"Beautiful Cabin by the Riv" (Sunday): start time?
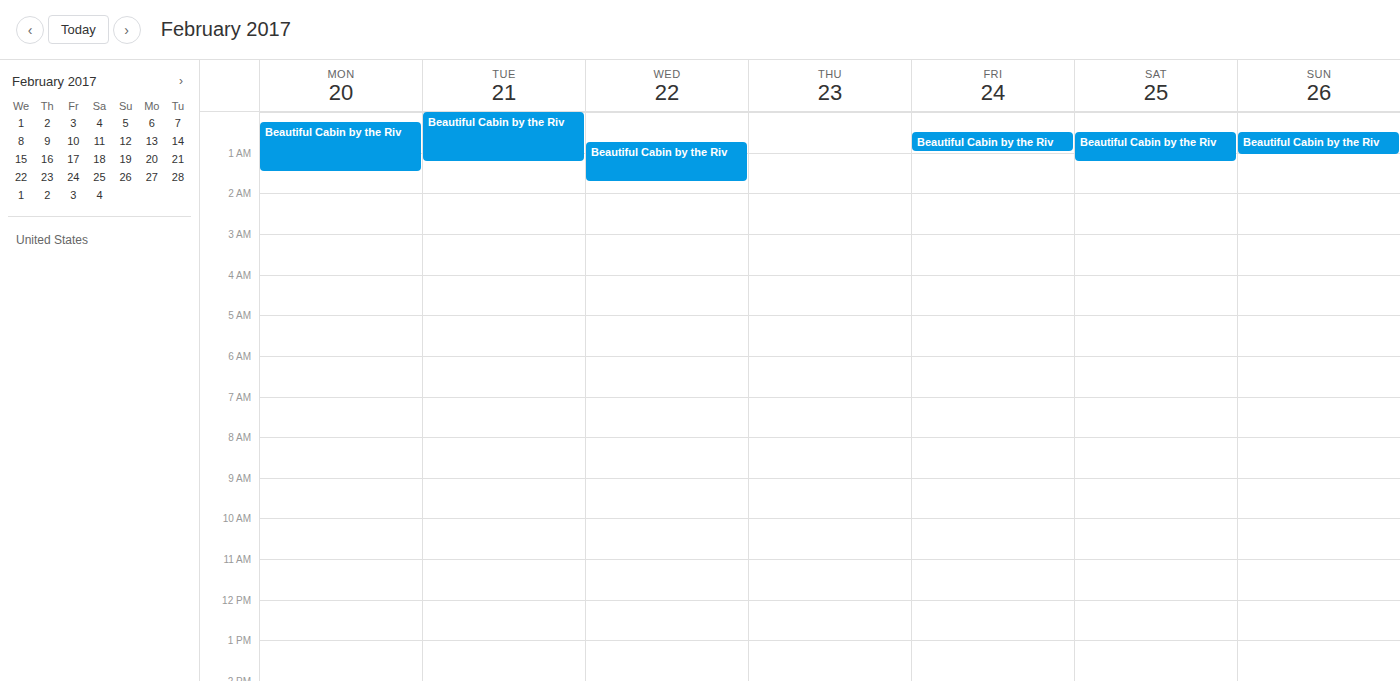
12:30 AM